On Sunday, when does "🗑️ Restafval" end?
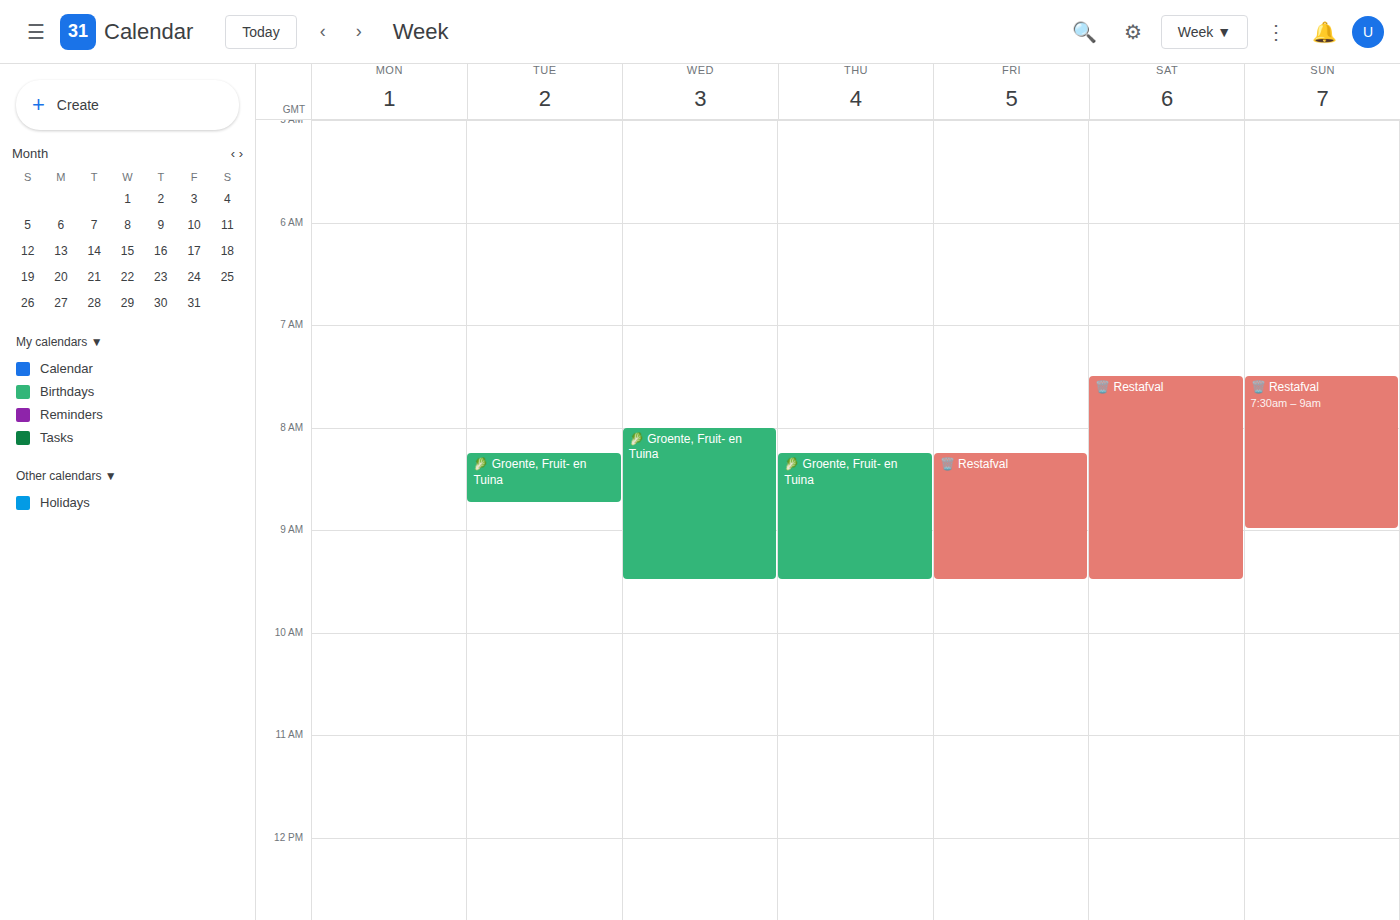
09:00